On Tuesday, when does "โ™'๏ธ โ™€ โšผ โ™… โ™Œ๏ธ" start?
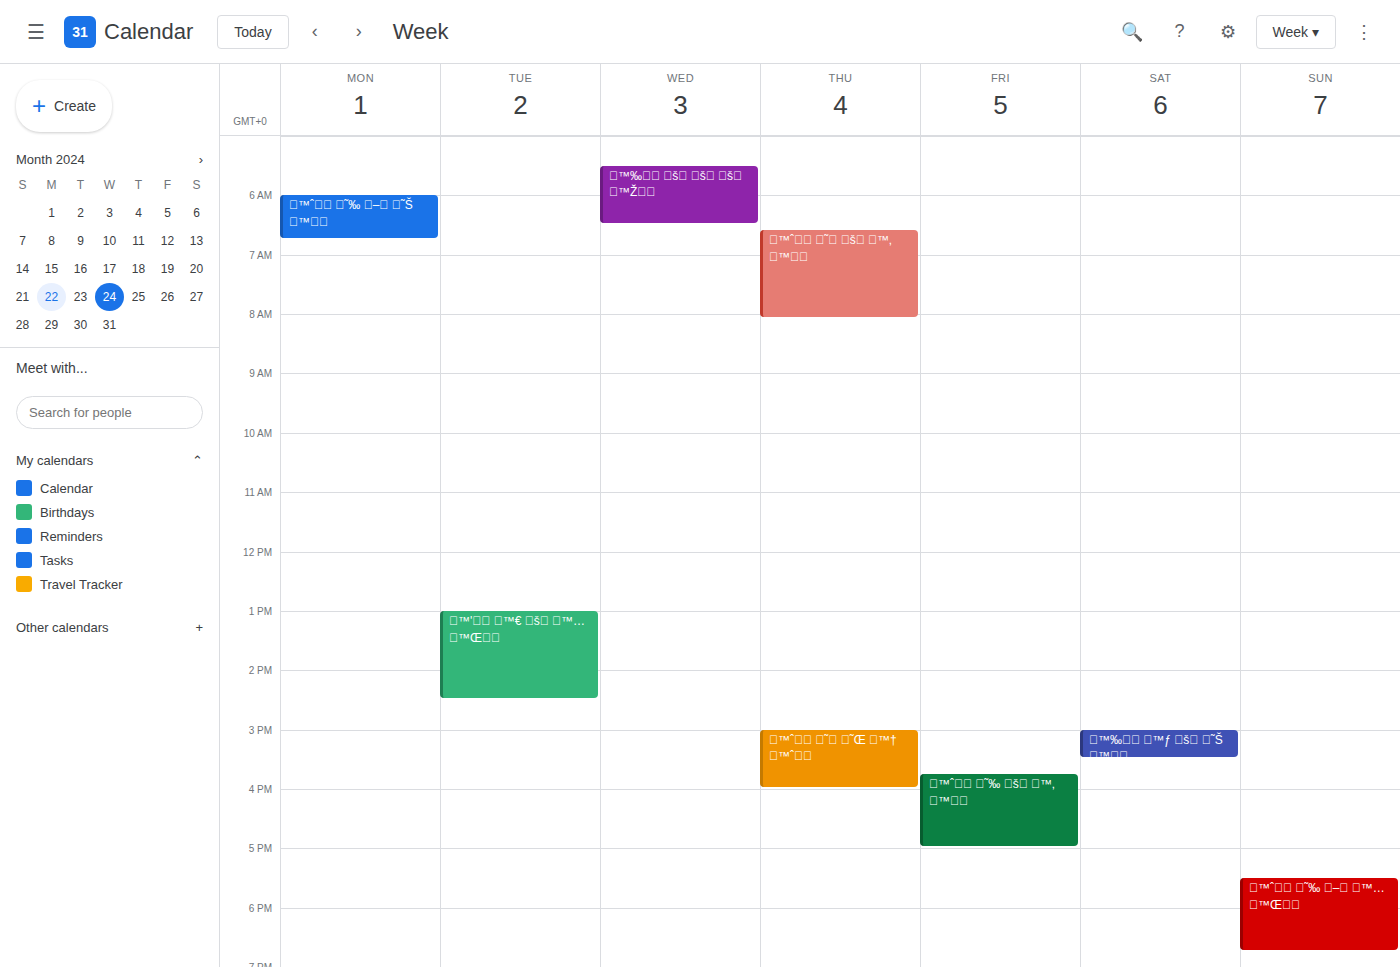
1:00 PM